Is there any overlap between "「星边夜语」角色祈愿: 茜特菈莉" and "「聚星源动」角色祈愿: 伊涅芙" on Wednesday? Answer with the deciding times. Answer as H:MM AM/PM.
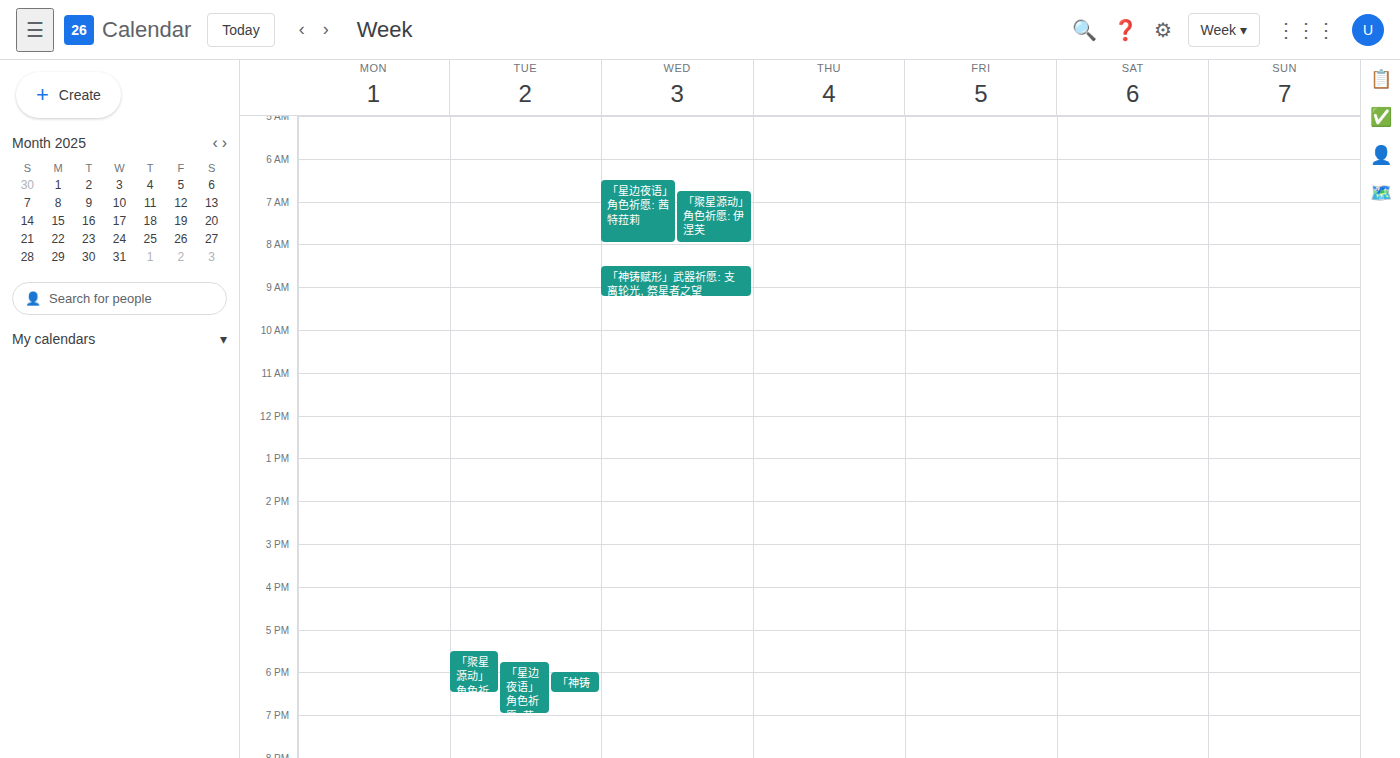
"「聚星源动」角色祈愿: 伊涅芙" starts at 6:45 AM, before "「星边夜语」角色祈愿: 茜特菈莉" ends at 8:00 AM -- they overlap.